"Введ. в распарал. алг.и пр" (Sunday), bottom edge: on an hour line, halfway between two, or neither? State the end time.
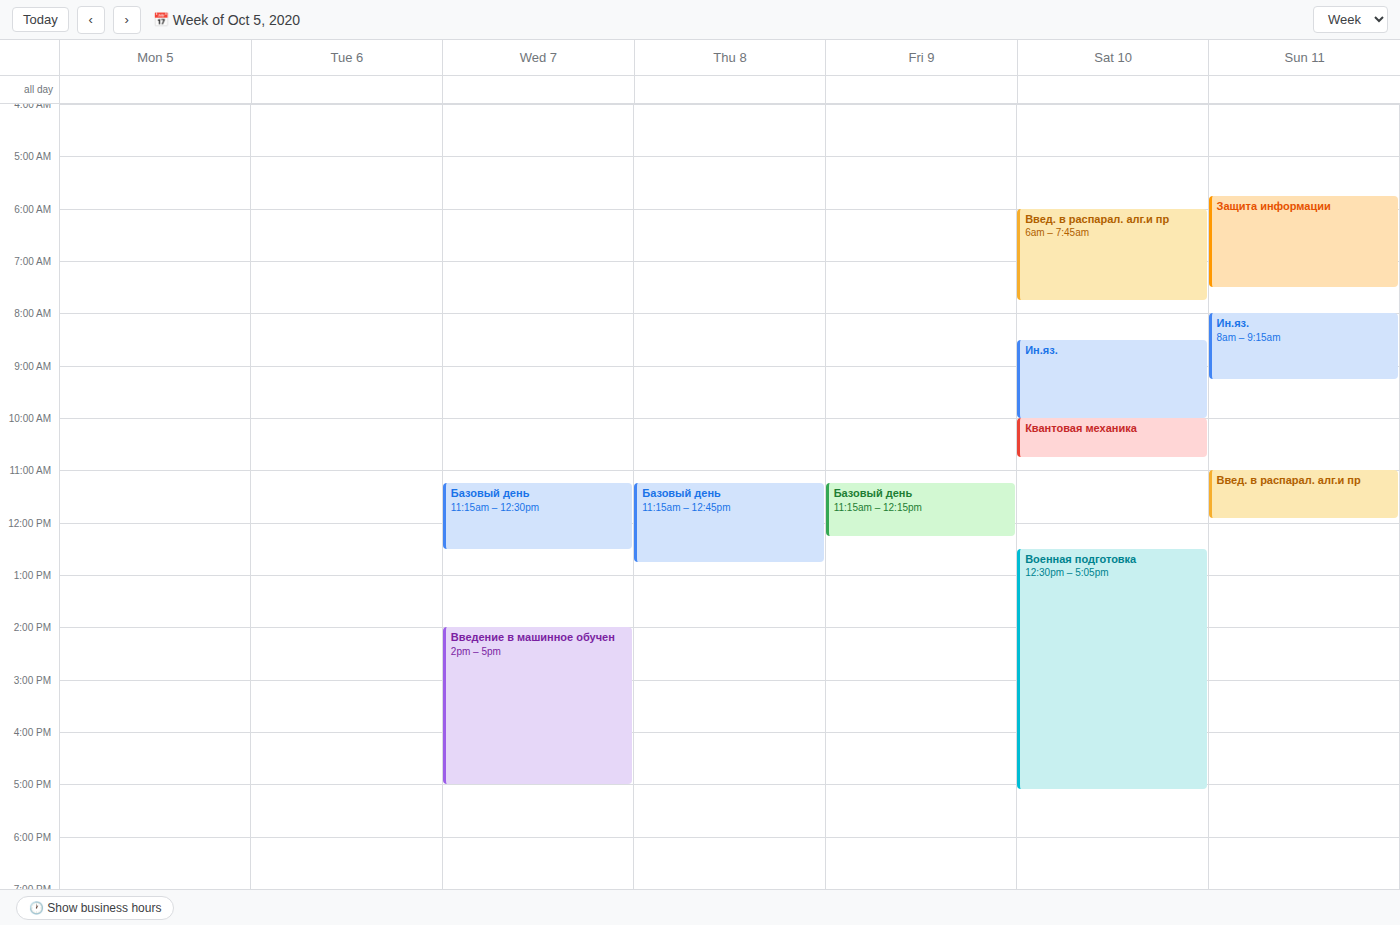
11:55 -- neither: 55 minutes below the 11:00 line and 5 minutes above the 12:00 line.